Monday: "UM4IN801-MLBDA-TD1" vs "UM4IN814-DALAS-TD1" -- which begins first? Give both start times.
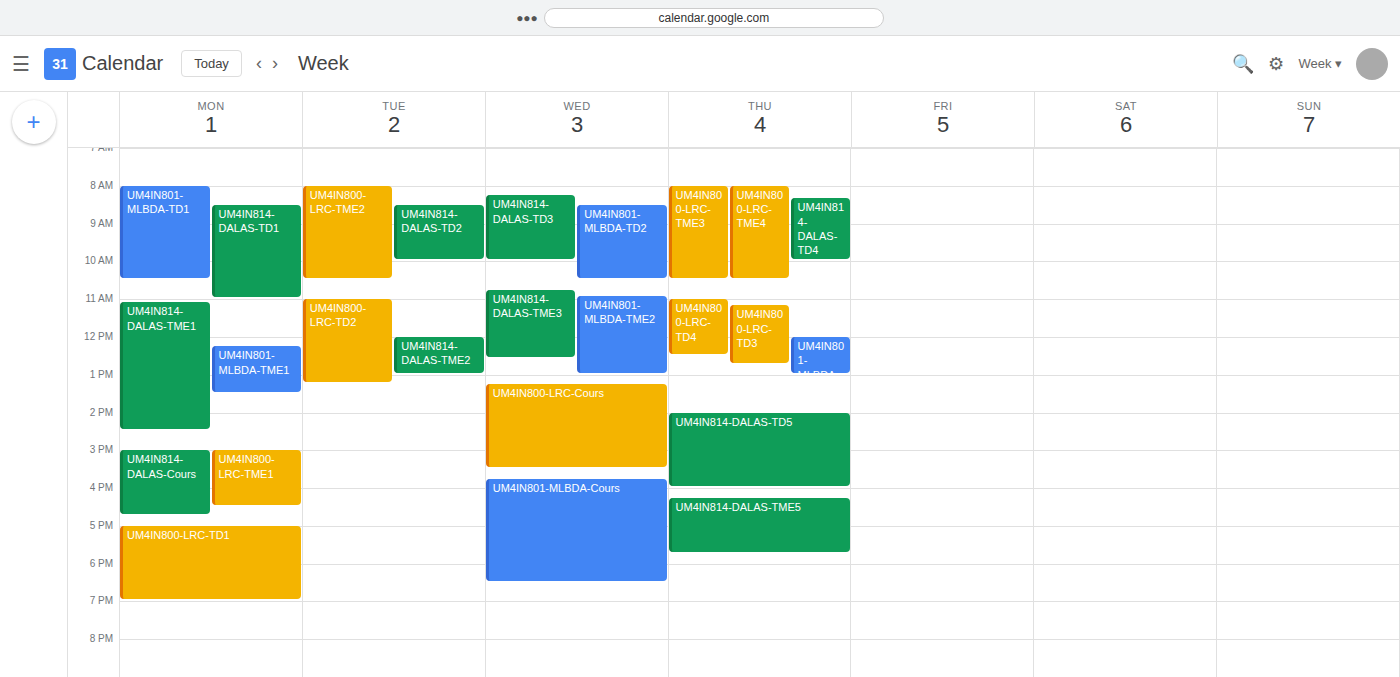
"UM4IN801-MLBDA-TD1" 08:00; "UM4IN814-DALAS-TD1" 08:30.